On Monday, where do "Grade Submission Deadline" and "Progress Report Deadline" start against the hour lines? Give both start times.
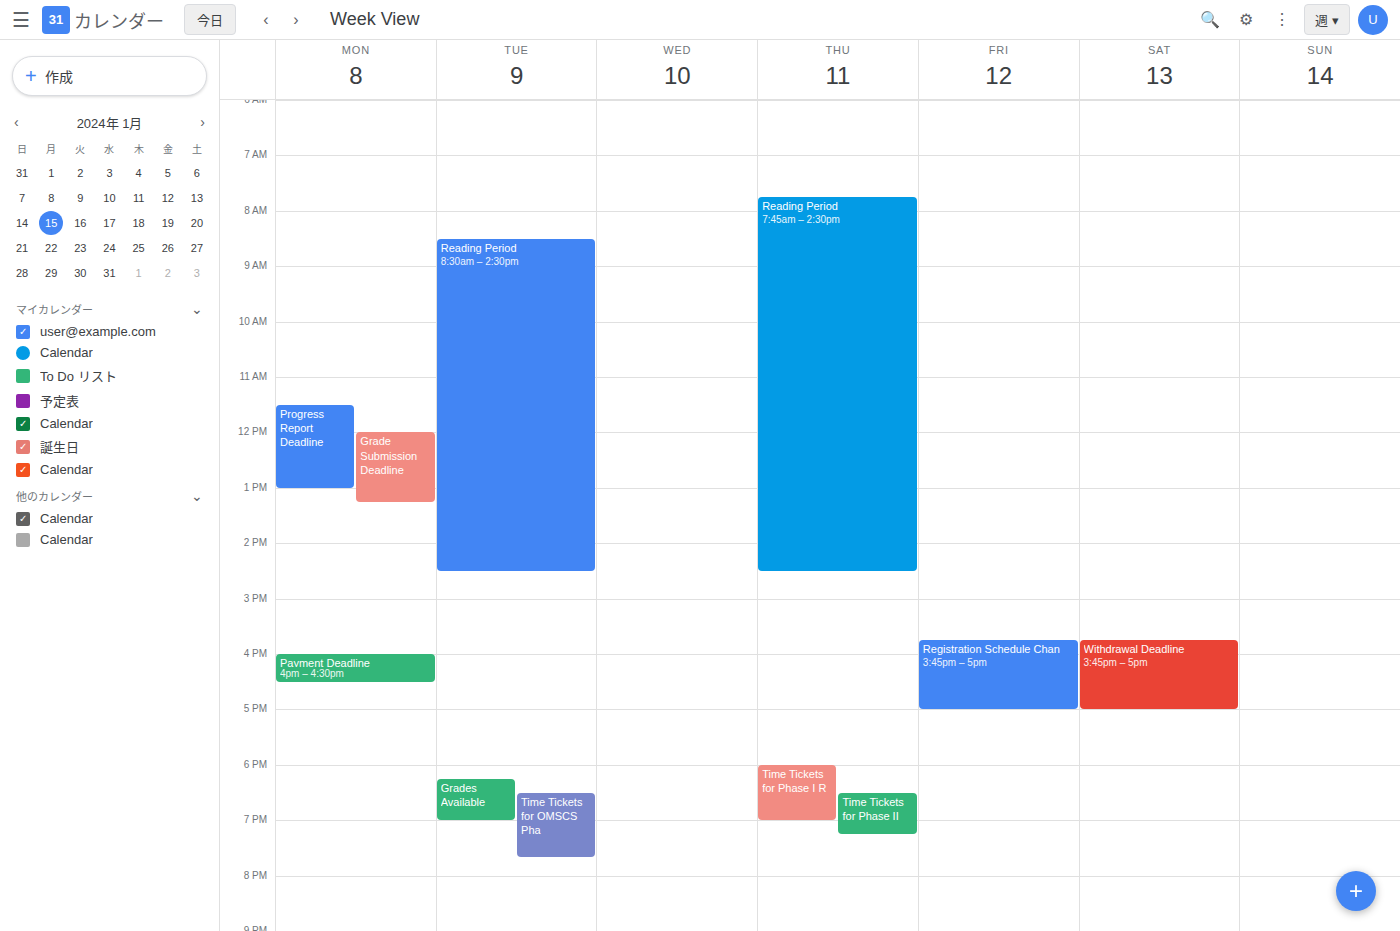
"Grade Submission Deadline": 12:00, exactly on the 12:00 line. "Progress Report Deadline": 11:30, halfway between the 11:00 and 12:00 lines.